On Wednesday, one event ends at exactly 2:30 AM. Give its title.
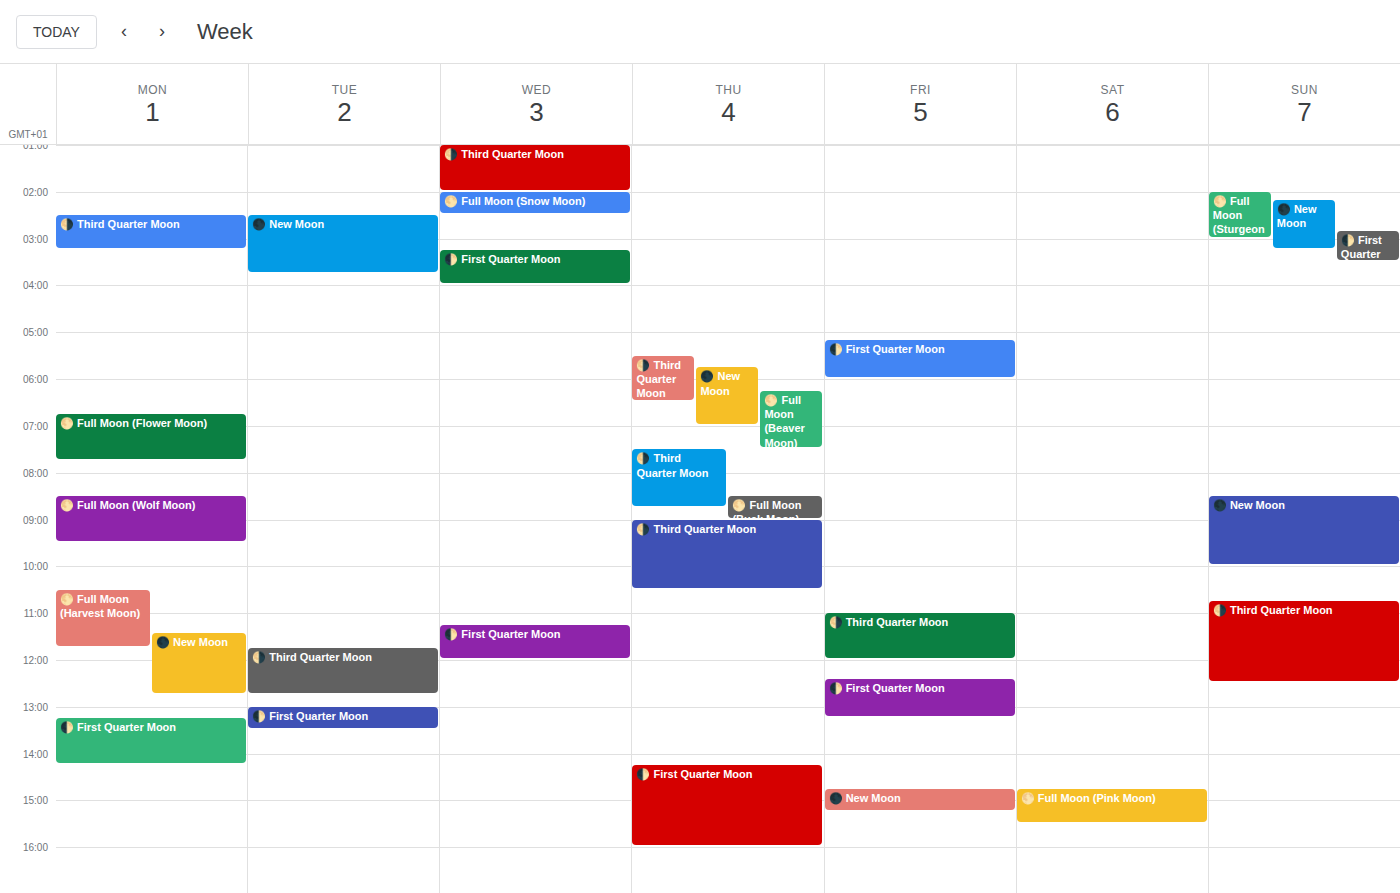
"🌕 Full Moon (Snow Moon)"